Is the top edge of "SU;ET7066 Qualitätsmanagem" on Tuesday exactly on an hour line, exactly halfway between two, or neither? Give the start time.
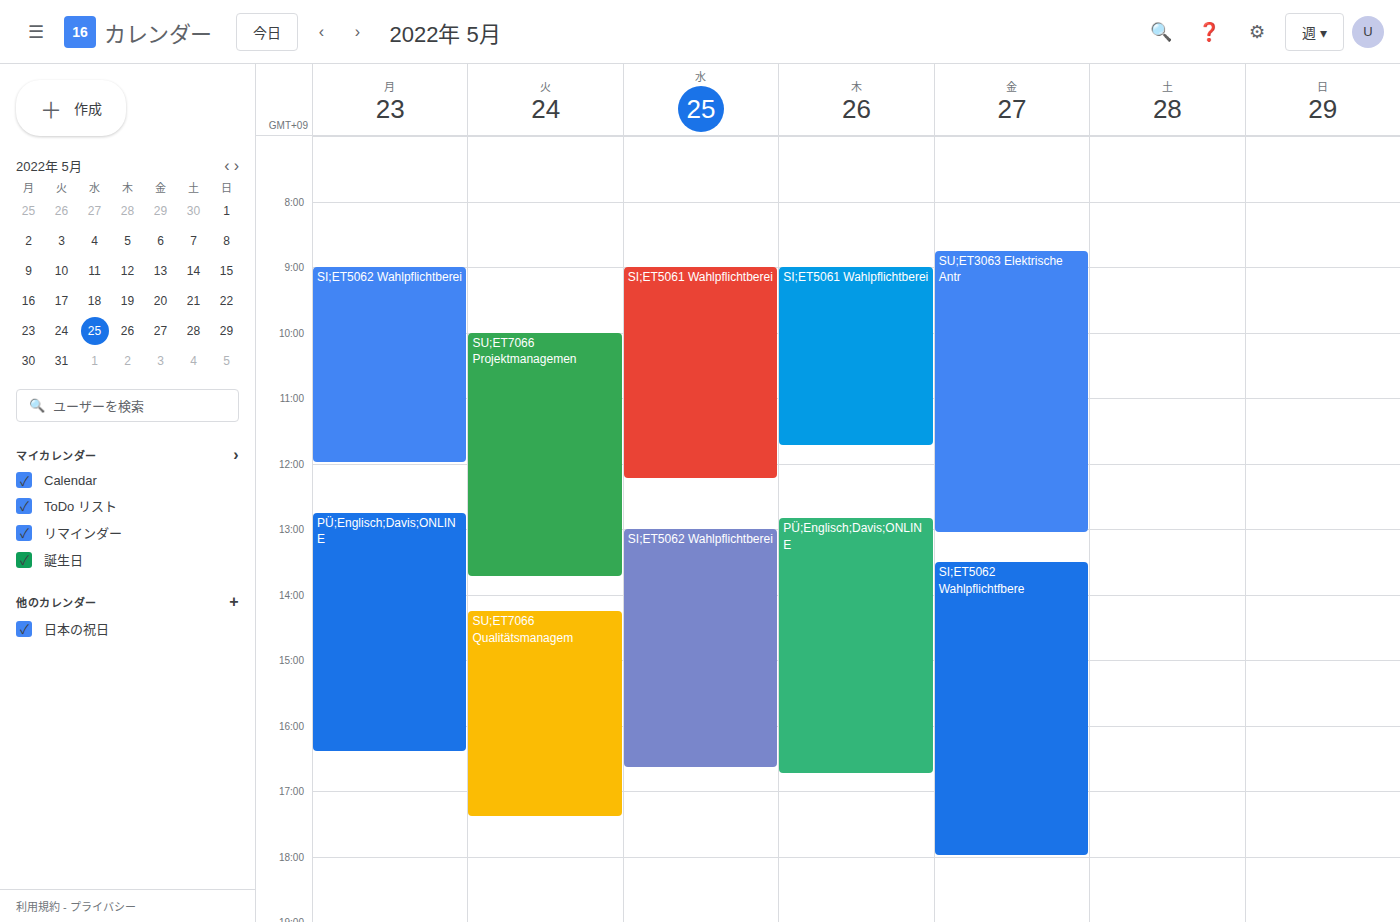
2:15 PM -- neither: a quarter of the way from the 2 PM line to the 3 PM line.